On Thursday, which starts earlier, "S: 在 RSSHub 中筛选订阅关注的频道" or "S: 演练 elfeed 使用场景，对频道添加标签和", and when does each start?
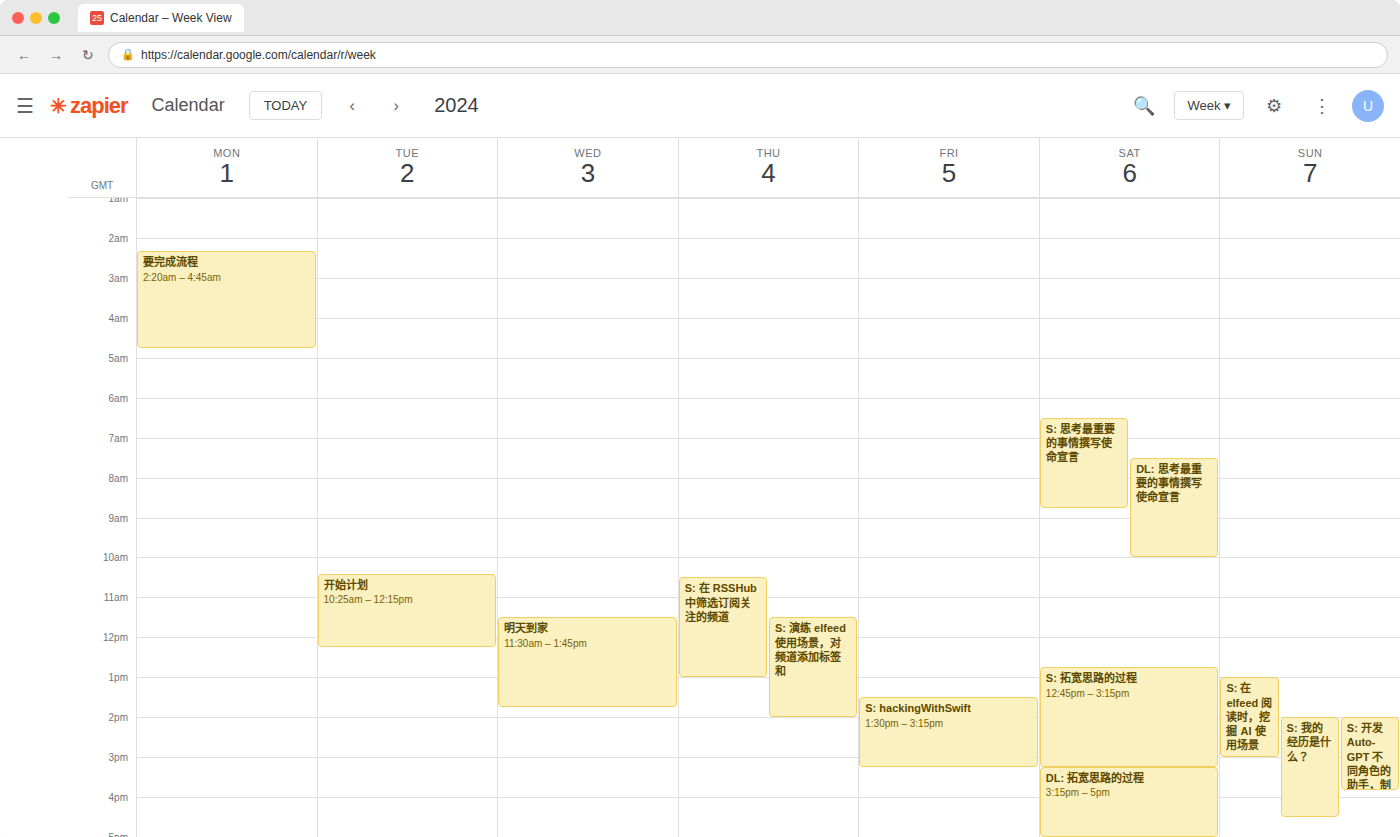
"S: 在 RSSHub 中筛选订阅关注的频道" 10:30 AM; "S: 演练 elfeed 使用场景，对频道添加标签和" 11:30 AM.